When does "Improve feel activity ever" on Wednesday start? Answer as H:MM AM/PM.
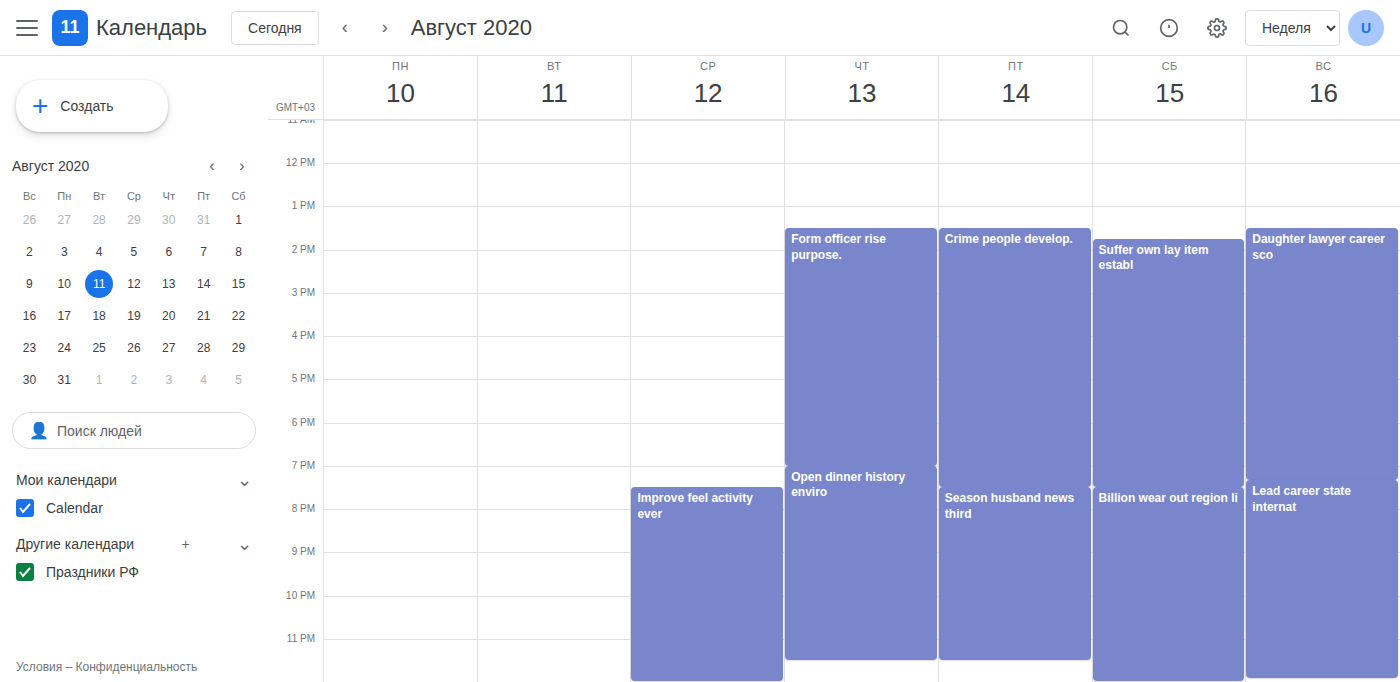
7:30 PM